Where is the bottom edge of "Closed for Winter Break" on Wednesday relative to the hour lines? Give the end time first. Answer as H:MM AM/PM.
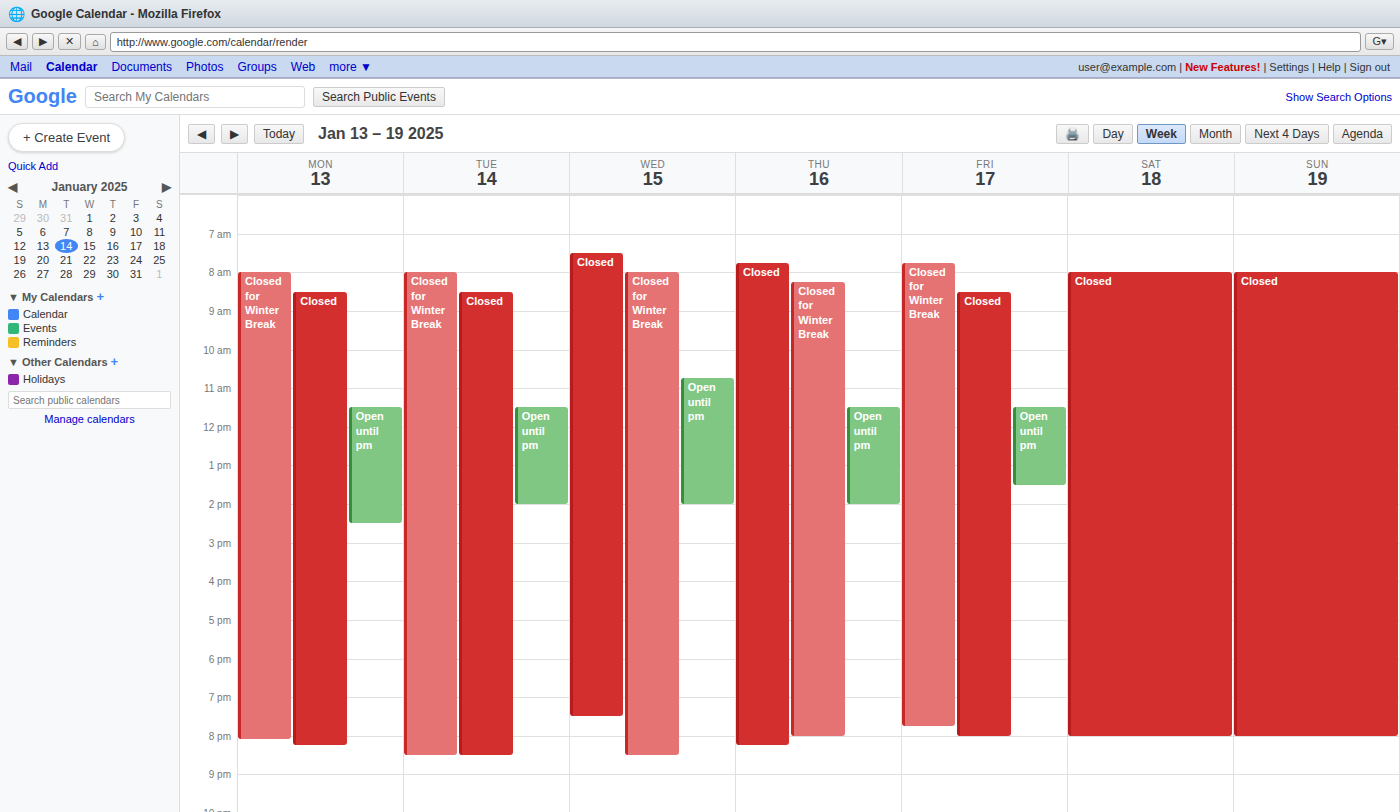
8:30 PM -- halfway between the 8 PM and 9 PM lines.